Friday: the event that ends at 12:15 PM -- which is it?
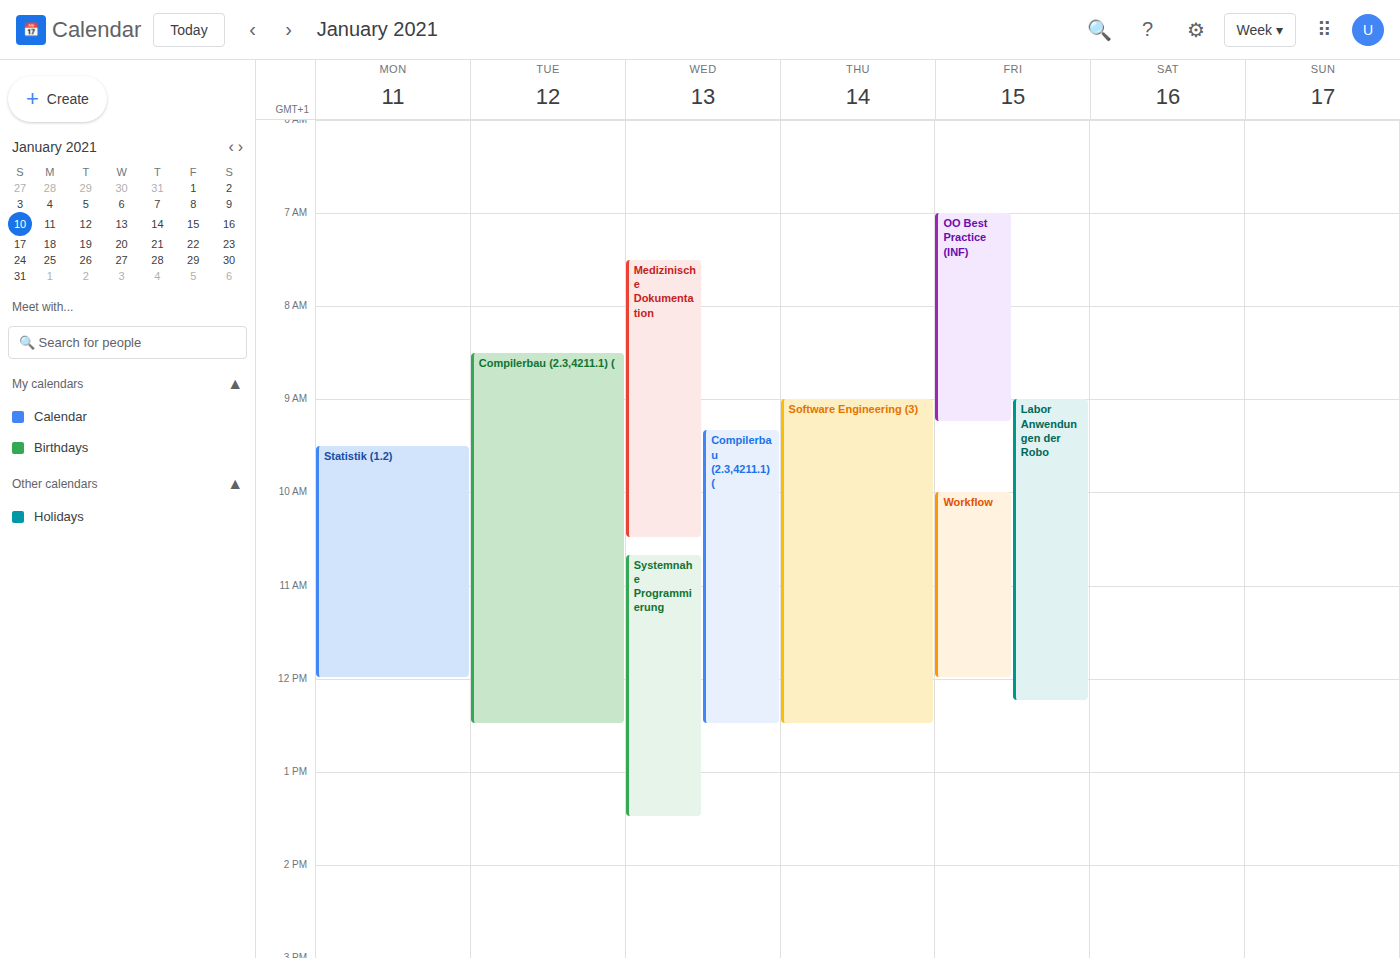
"Labor Anwendungen der Robo"